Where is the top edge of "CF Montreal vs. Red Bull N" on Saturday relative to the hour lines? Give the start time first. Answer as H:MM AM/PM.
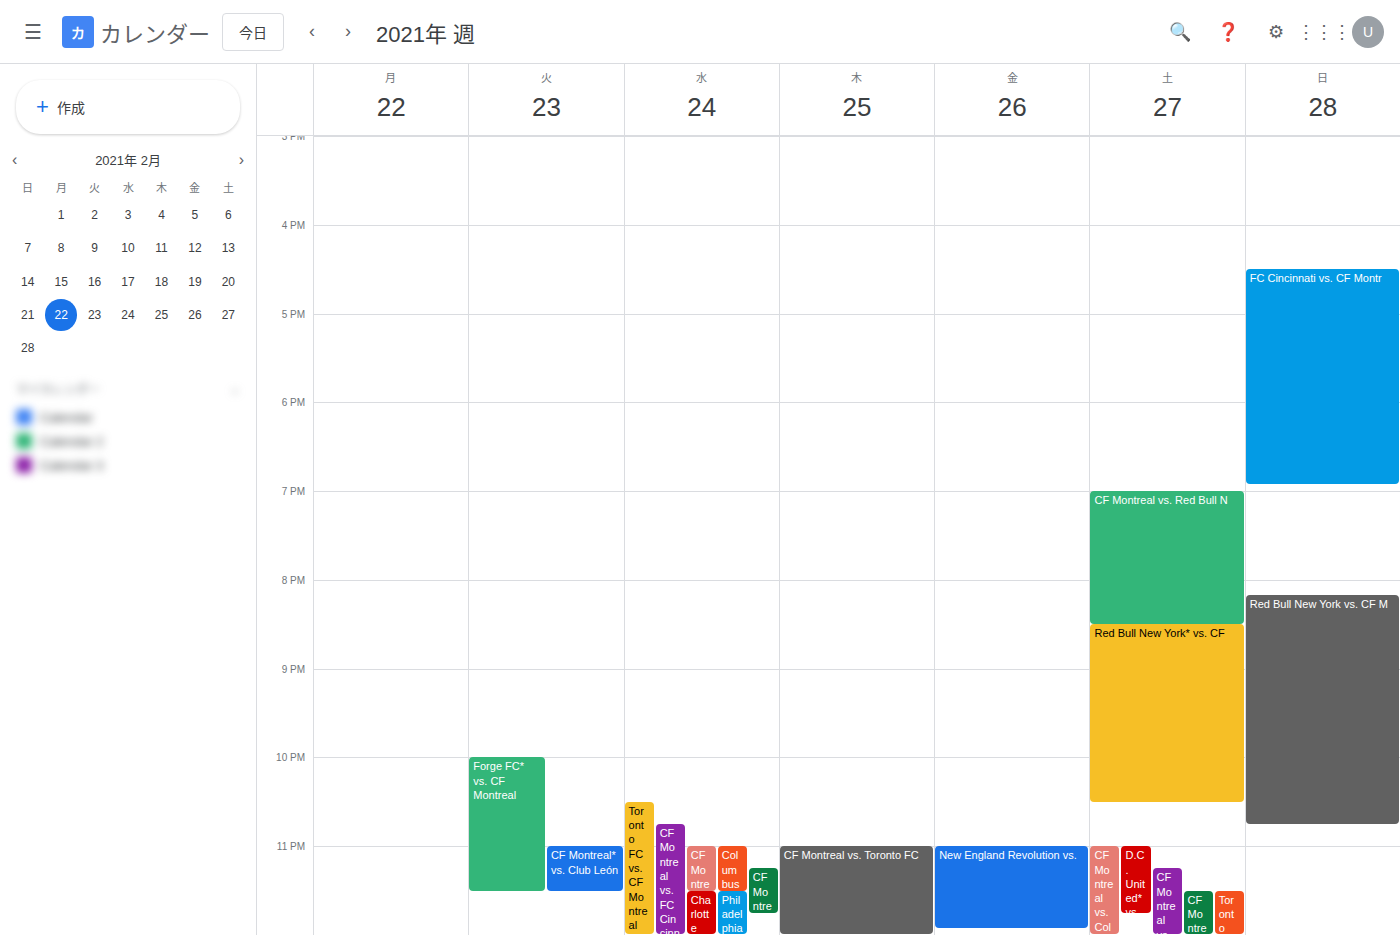
7:00 PM -- exactly on the 7 PM line.